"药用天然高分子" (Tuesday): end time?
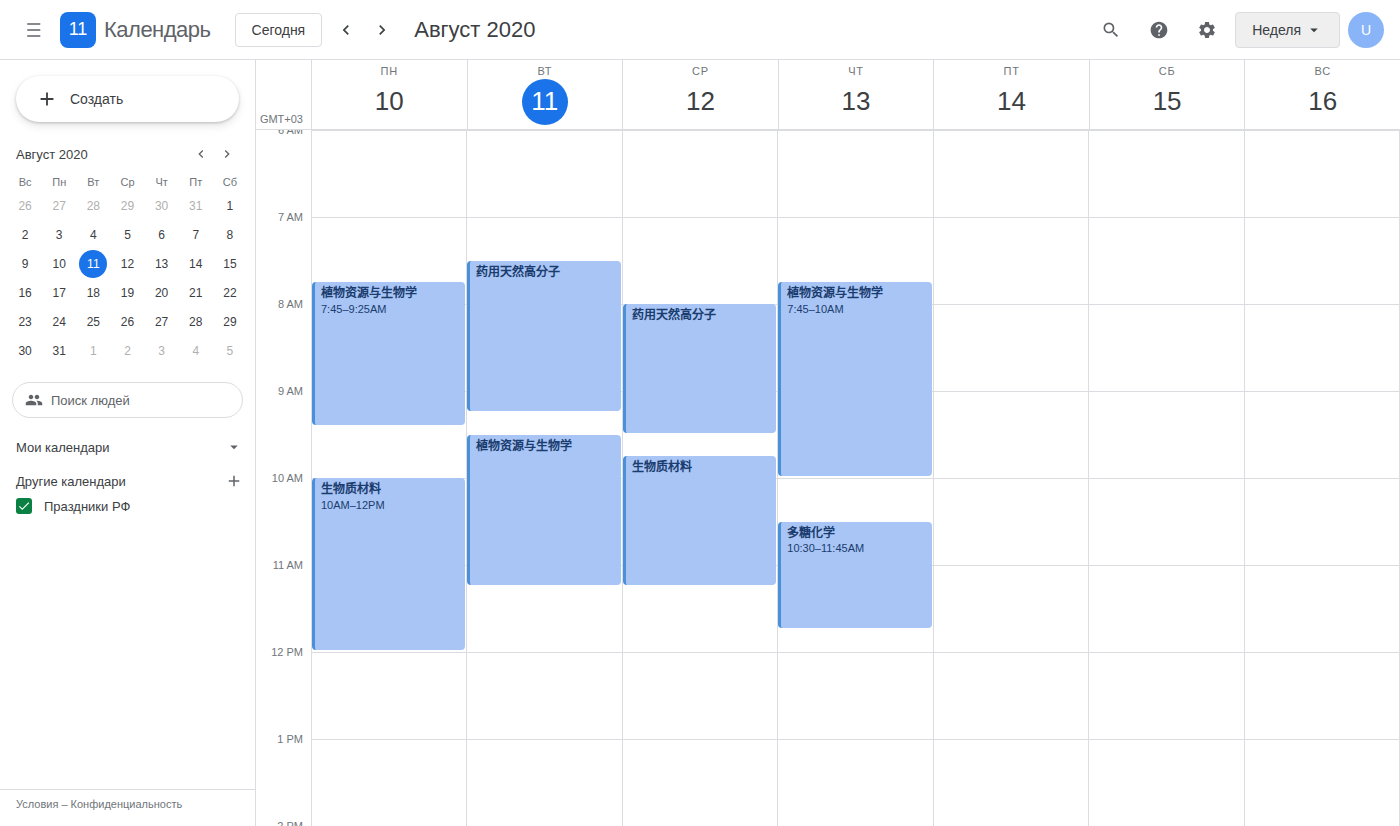
9:15 AM